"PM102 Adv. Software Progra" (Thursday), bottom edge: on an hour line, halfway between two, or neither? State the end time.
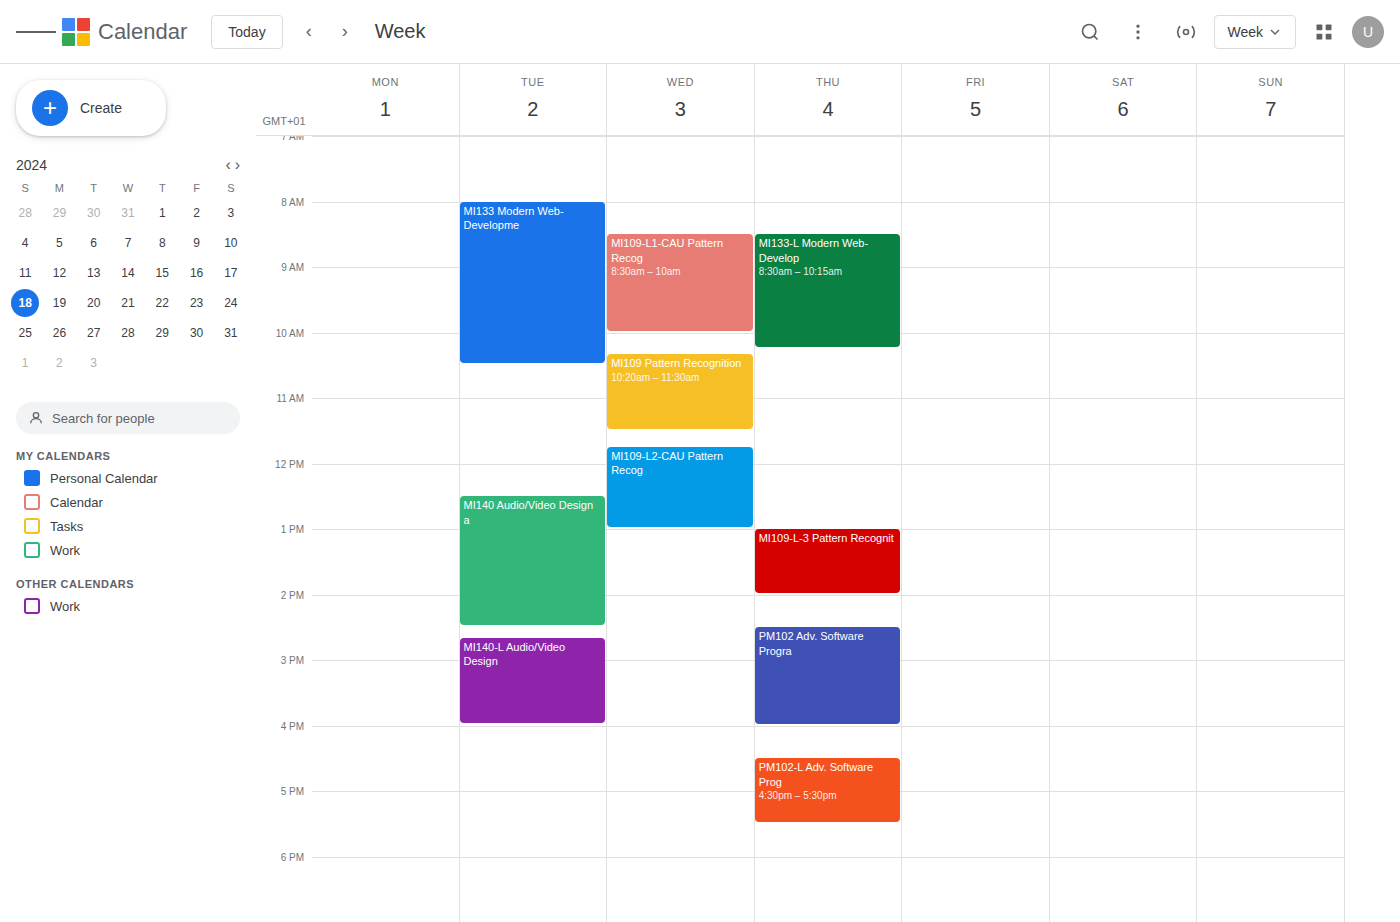
16:00 -- exactly on the 16:00 line.